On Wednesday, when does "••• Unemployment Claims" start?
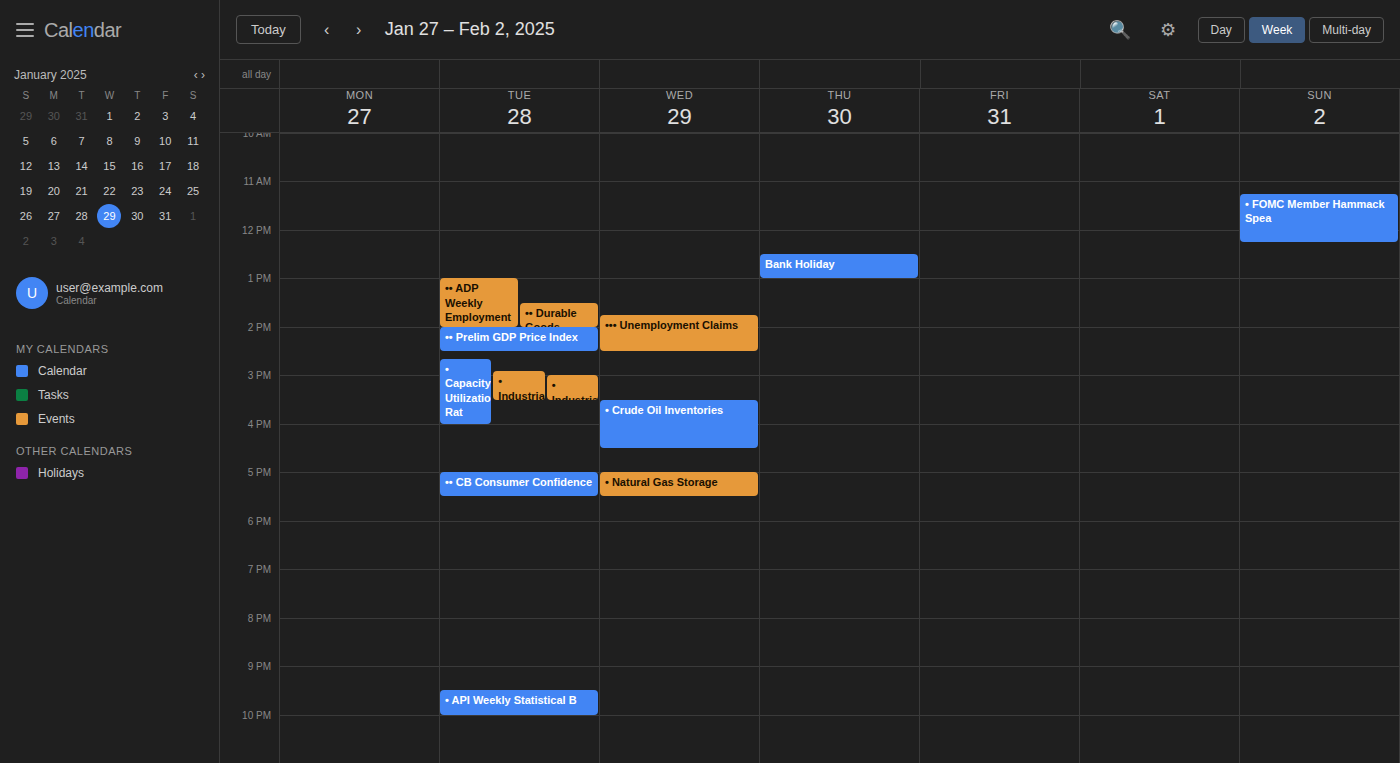
1:45 PM